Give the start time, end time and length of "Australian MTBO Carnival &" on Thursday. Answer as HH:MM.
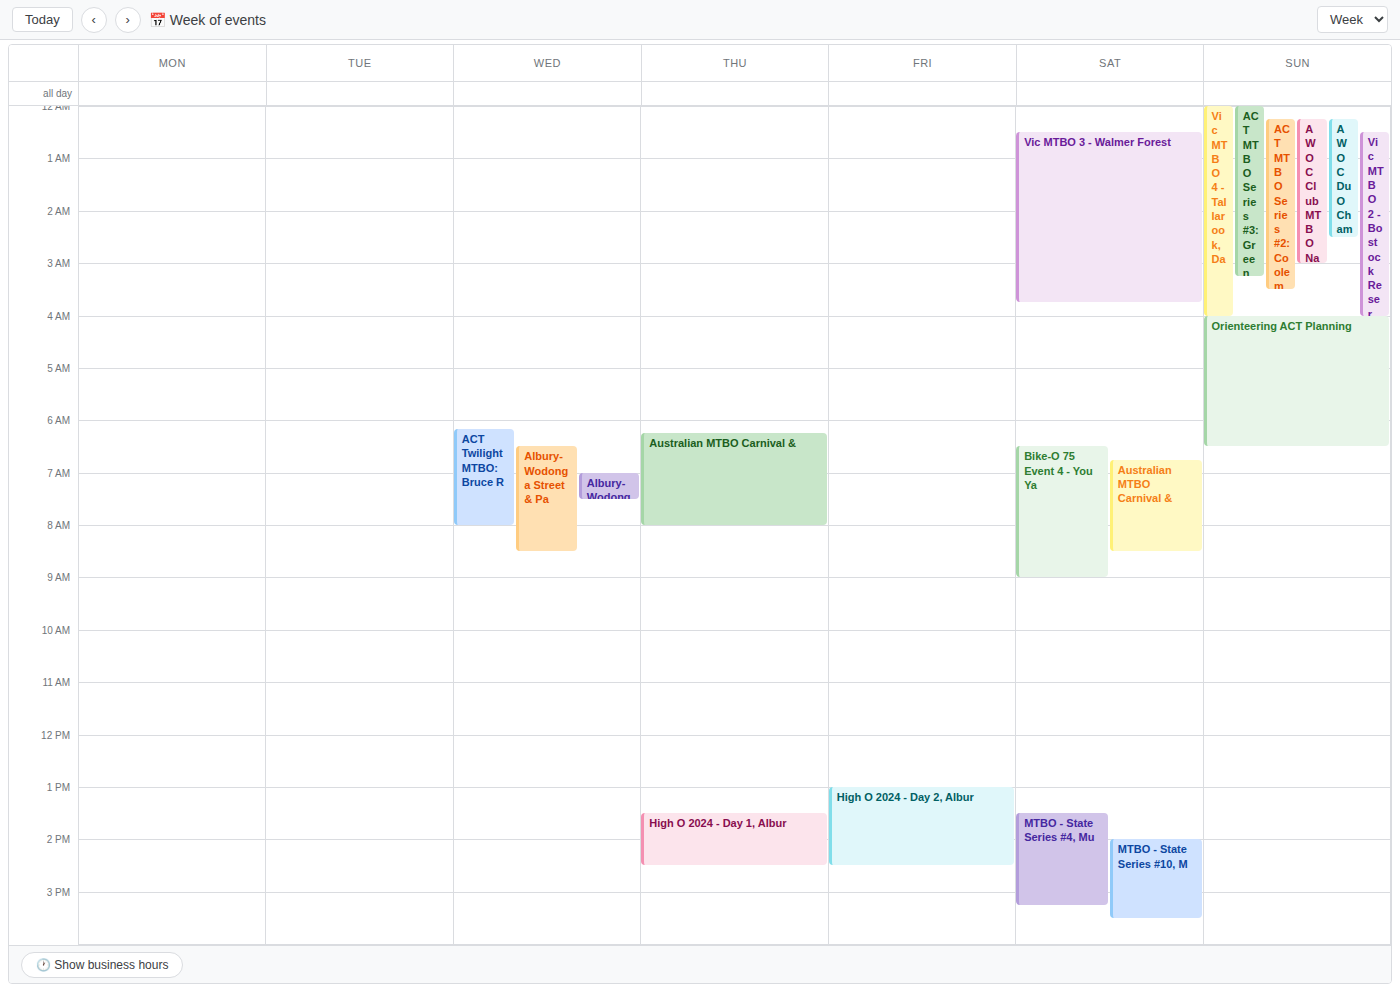
06:15 to 08:00, 1 hour 45 minutes